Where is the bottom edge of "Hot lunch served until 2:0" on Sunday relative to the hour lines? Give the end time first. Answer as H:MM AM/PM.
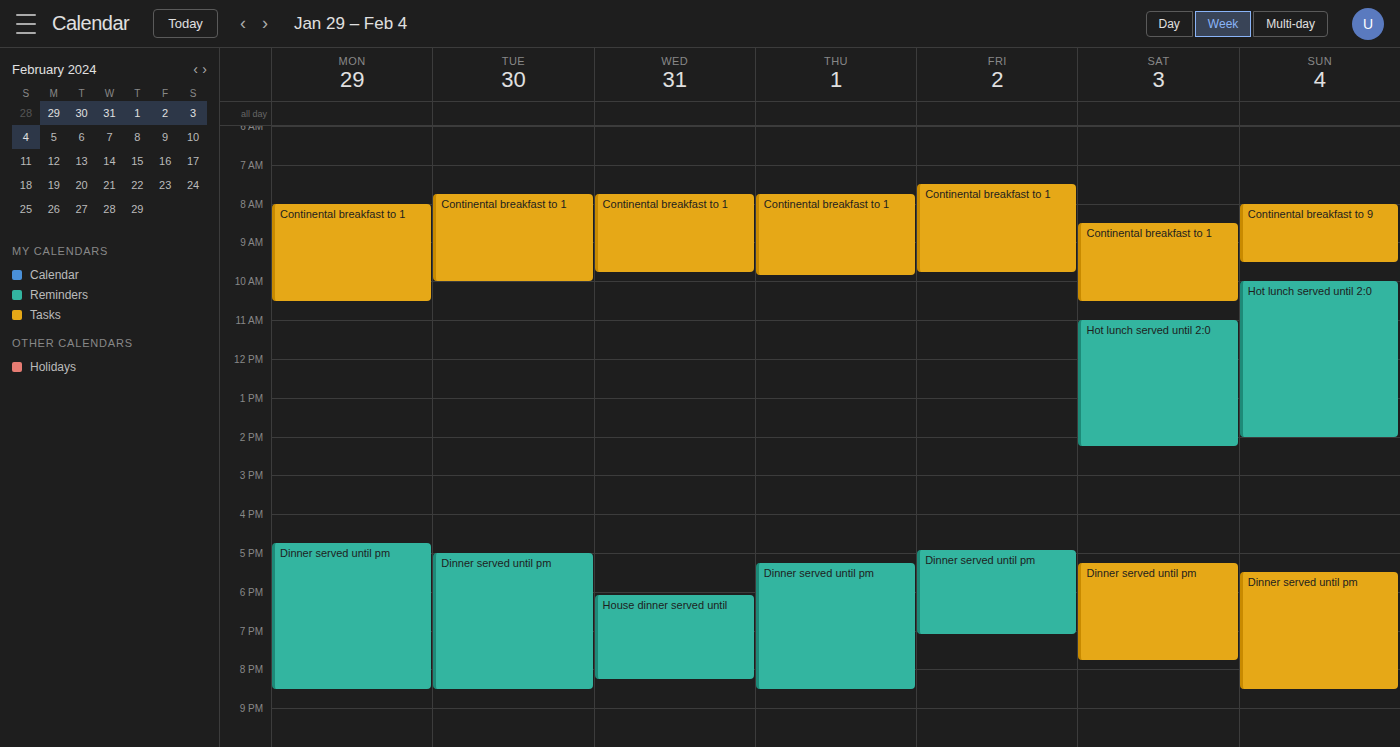
2:00 PM -- exactly on the 2 PM line.